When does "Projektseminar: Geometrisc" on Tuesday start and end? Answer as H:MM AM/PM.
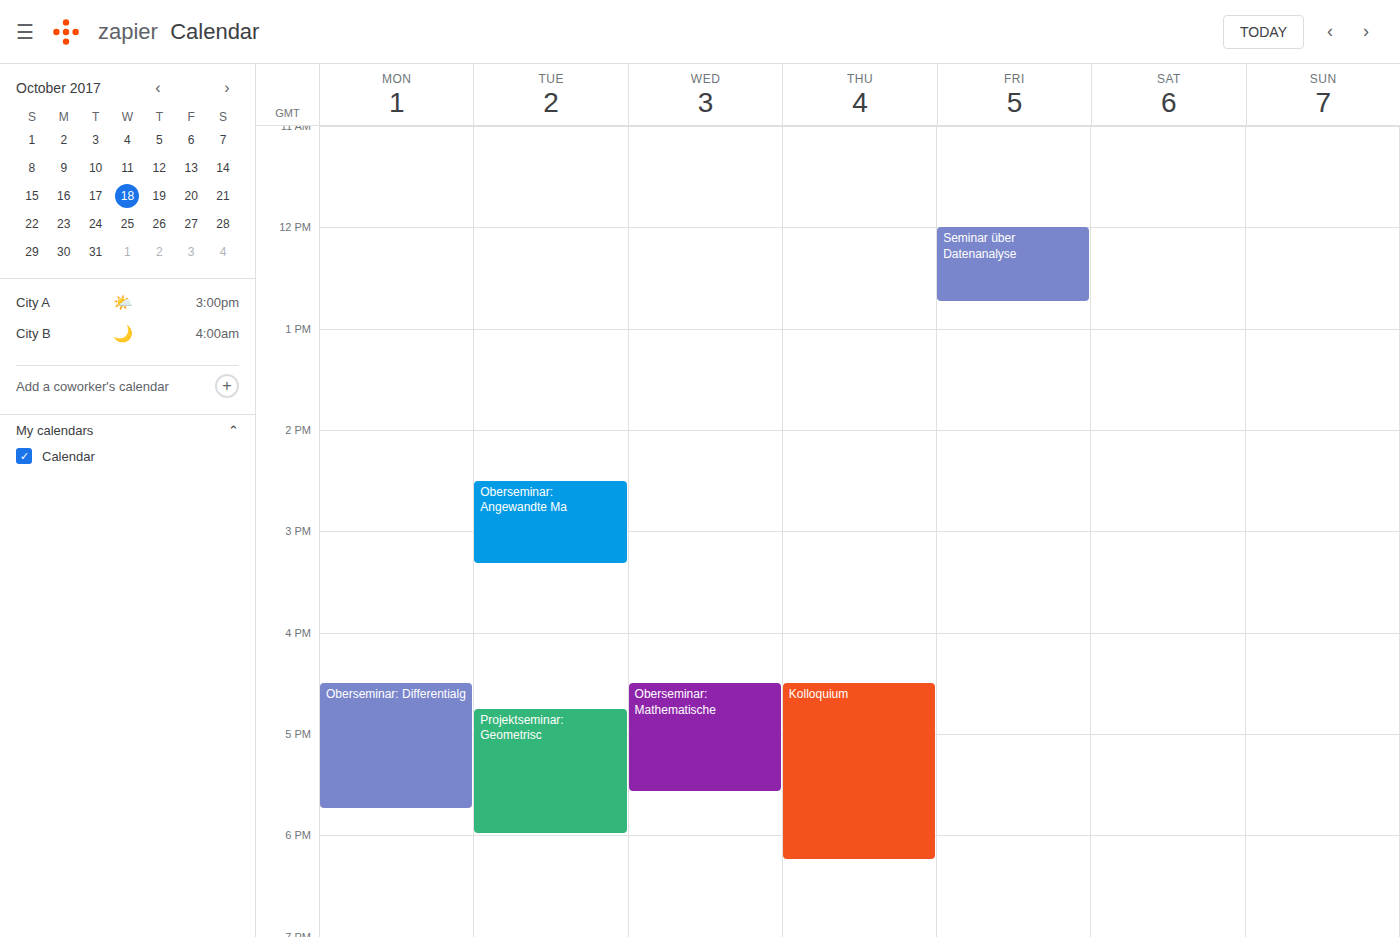
4:45 PM to 6:00 PM